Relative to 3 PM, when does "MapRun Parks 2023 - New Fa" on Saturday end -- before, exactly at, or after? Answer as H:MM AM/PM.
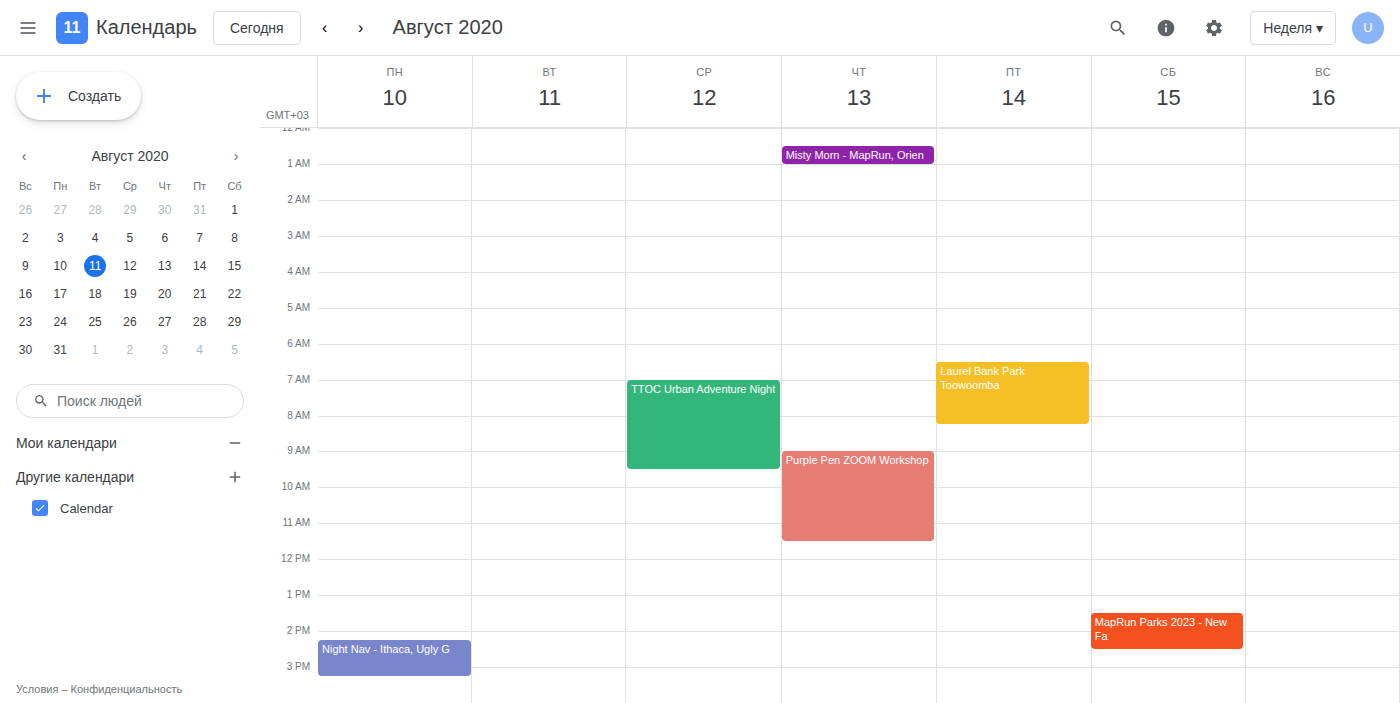
2:30 PM -- before 3 PM, 30 minutes above the 3 PM line.